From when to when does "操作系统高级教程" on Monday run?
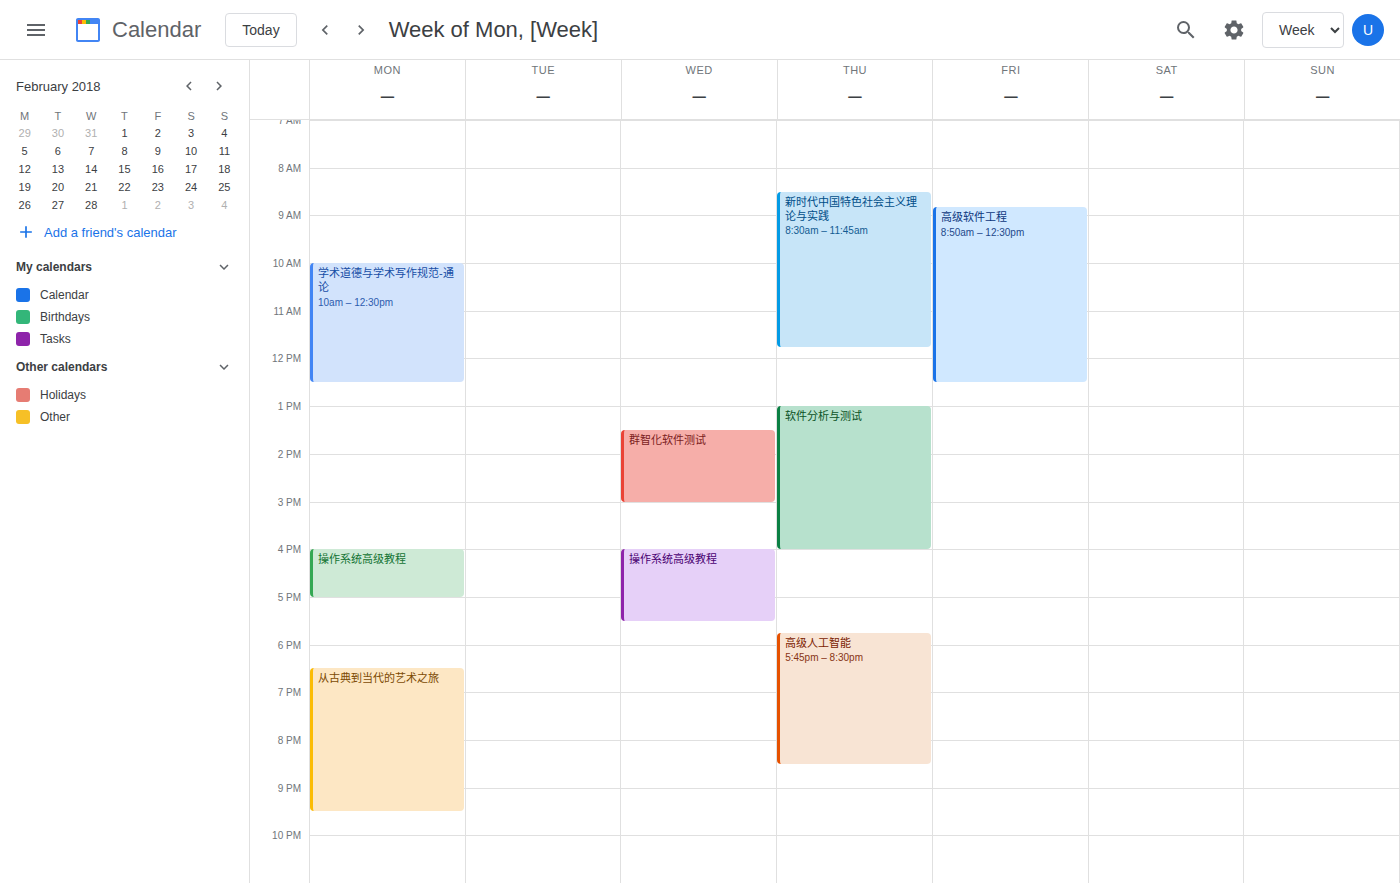
4:00 PM to 5:00 PM